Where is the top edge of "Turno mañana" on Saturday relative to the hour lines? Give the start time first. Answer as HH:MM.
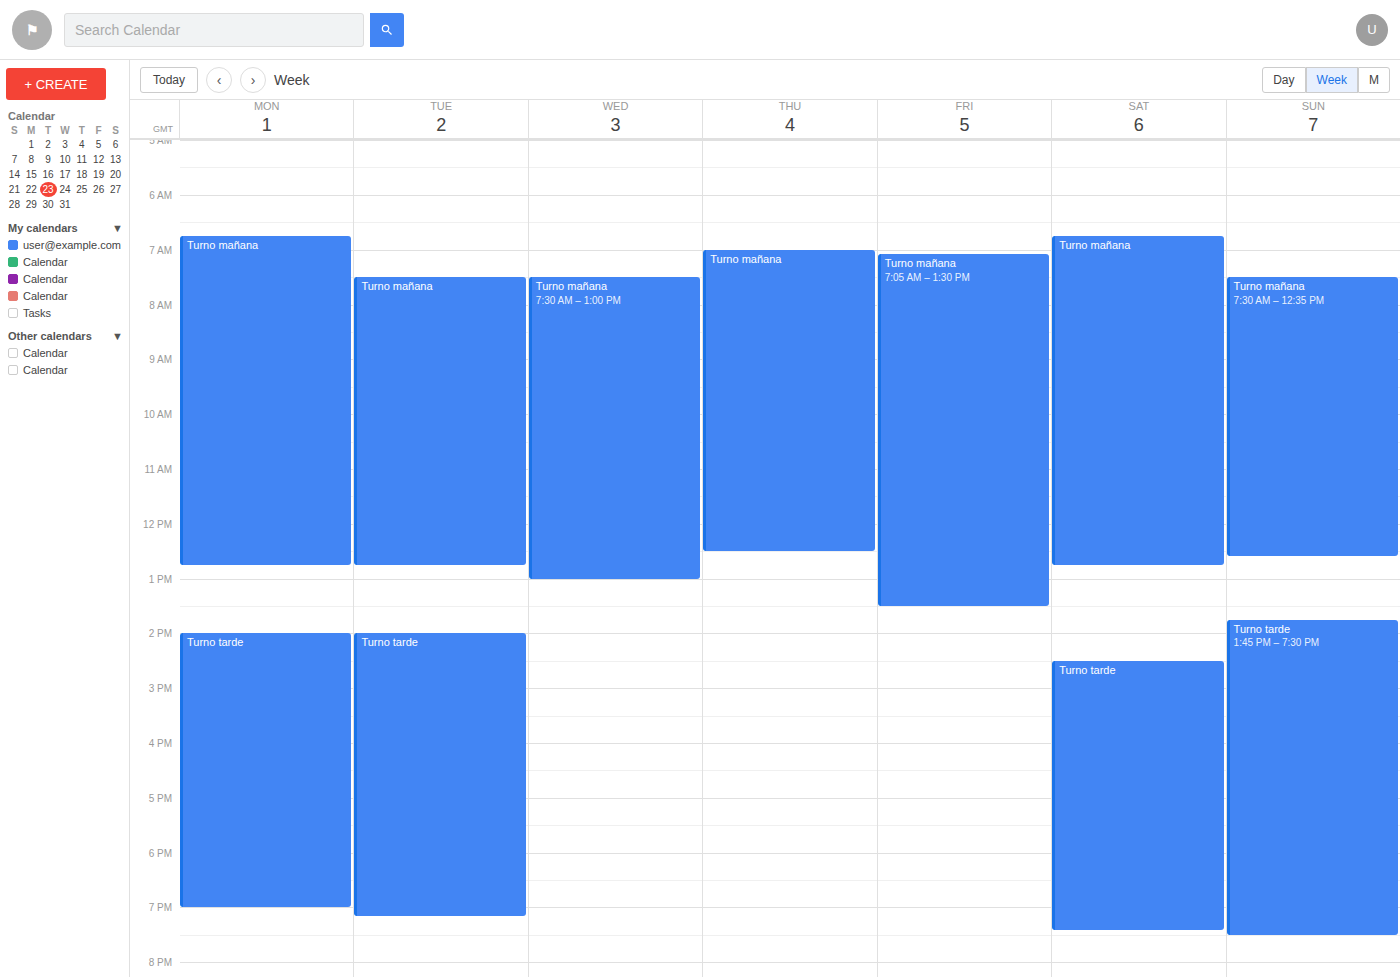
06:45 -- neither: three quarters of the way from the 06:00 line to the 07:00 line.